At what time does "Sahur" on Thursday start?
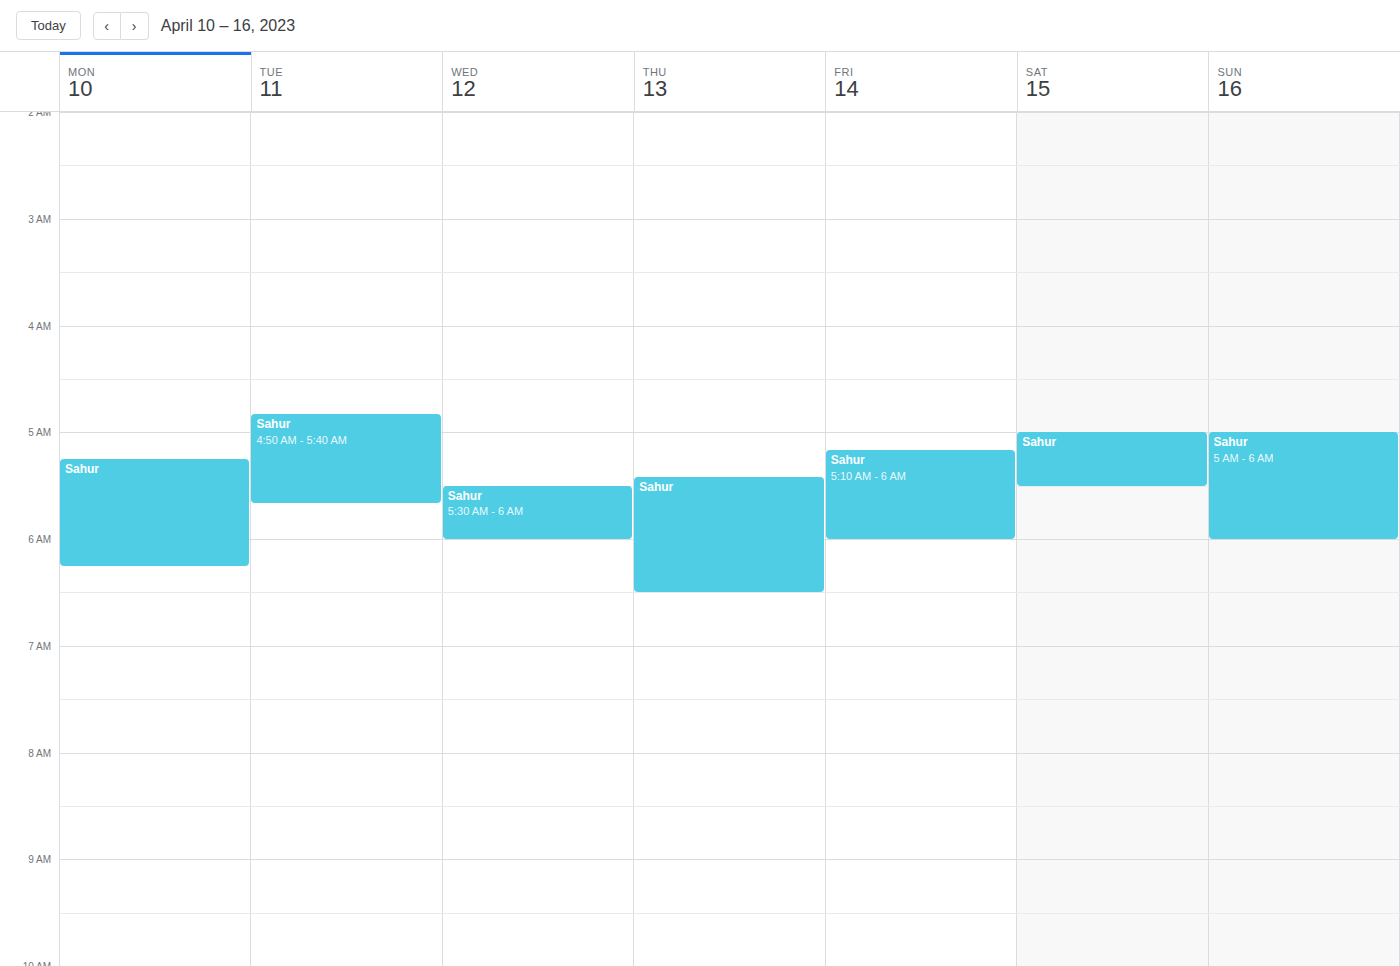
5:25 AM